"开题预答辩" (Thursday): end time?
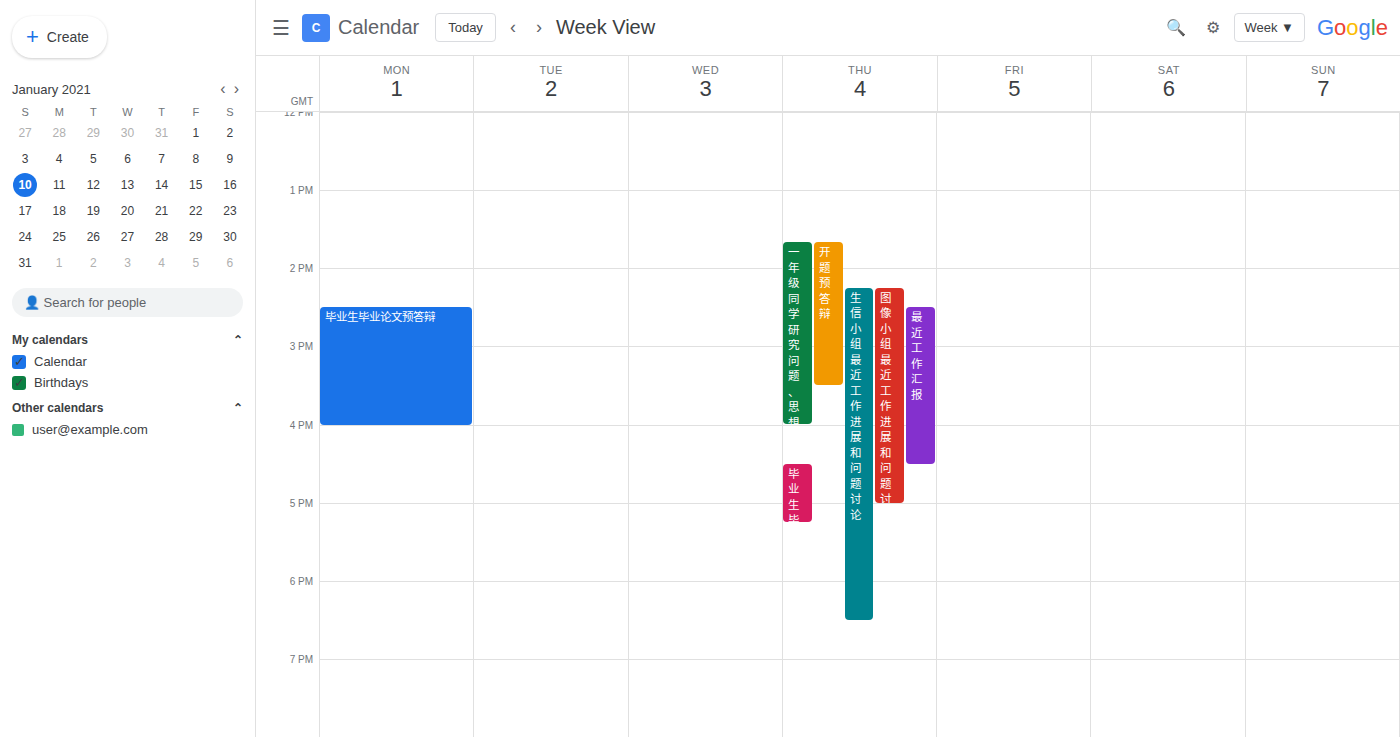
3:30 PM